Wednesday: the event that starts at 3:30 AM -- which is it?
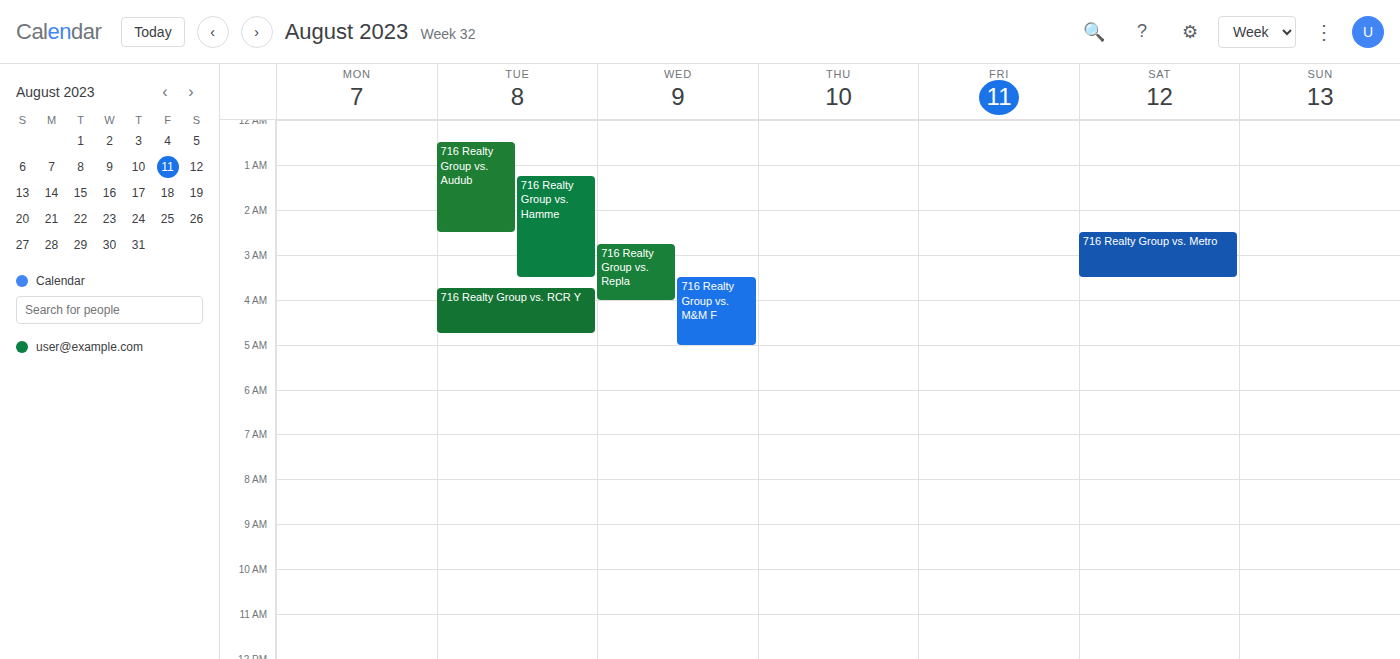
"716 Realty Group vs. M&M F"